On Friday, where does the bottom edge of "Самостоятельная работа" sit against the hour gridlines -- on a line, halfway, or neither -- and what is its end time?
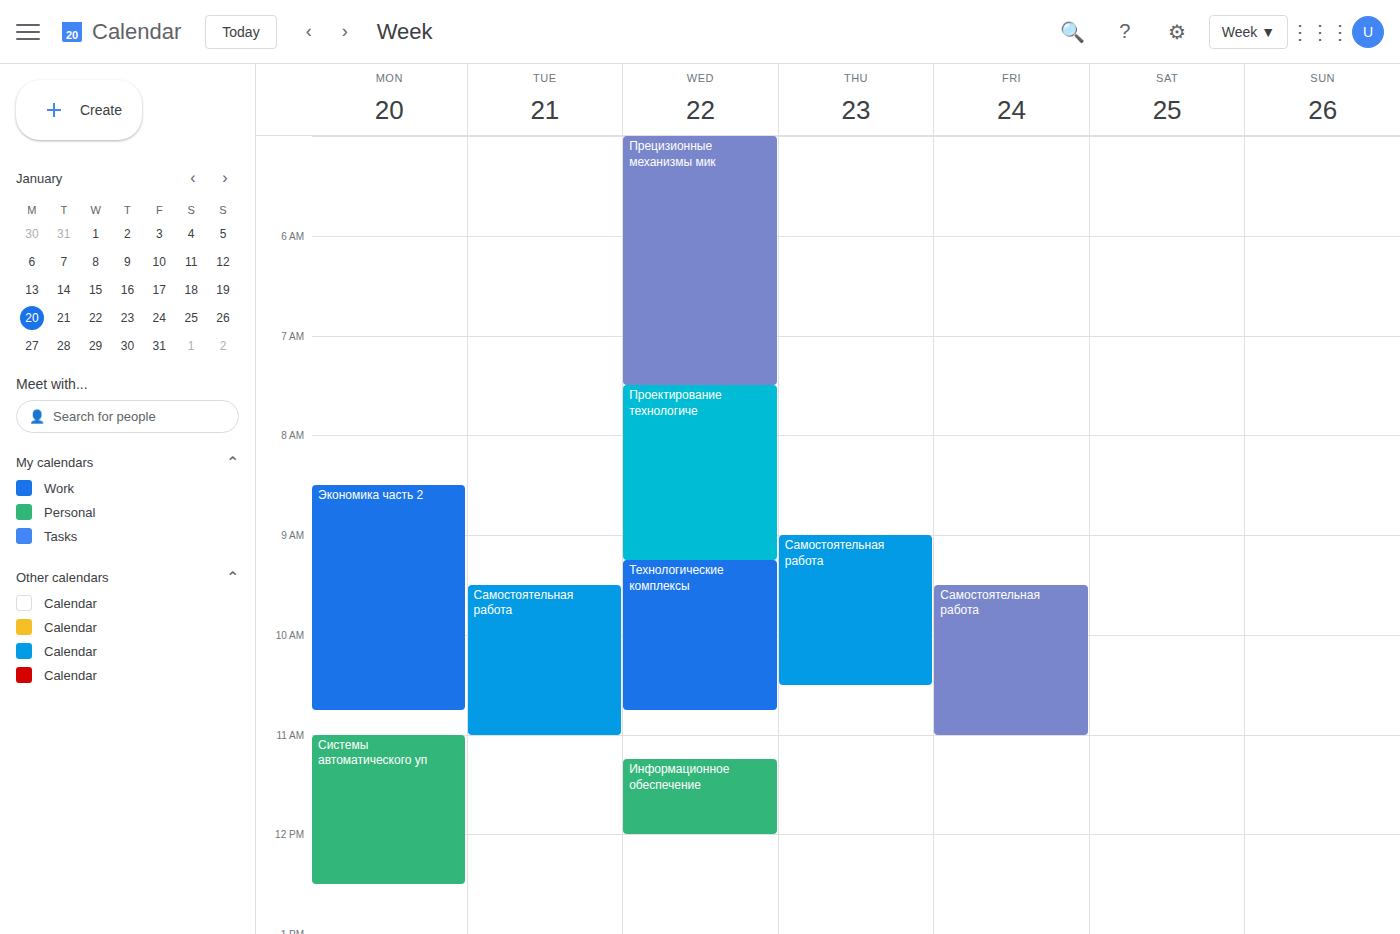
11:00 -- exactly on the 11:00 line.